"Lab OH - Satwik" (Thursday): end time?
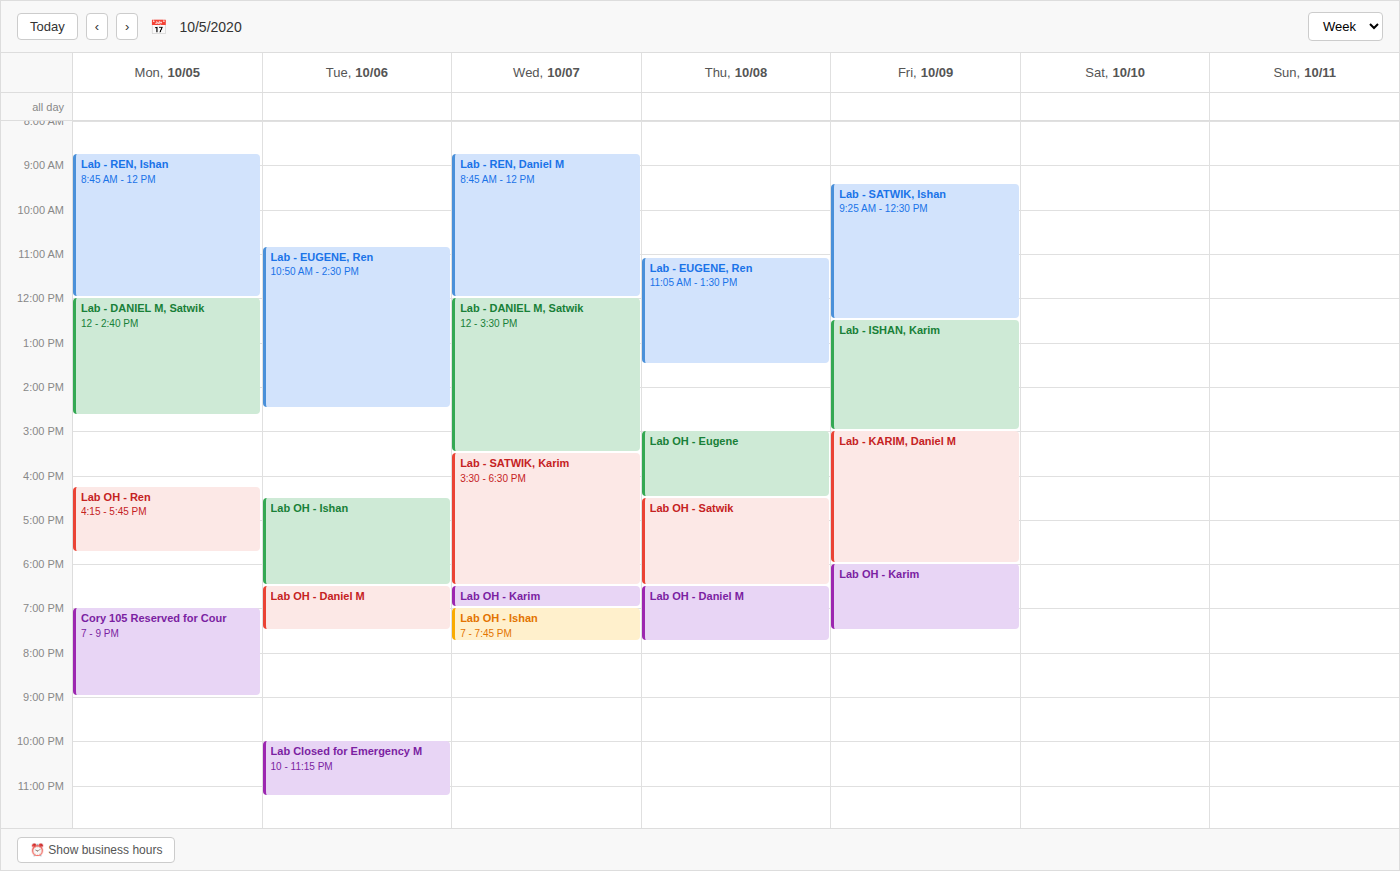
6:30 PM